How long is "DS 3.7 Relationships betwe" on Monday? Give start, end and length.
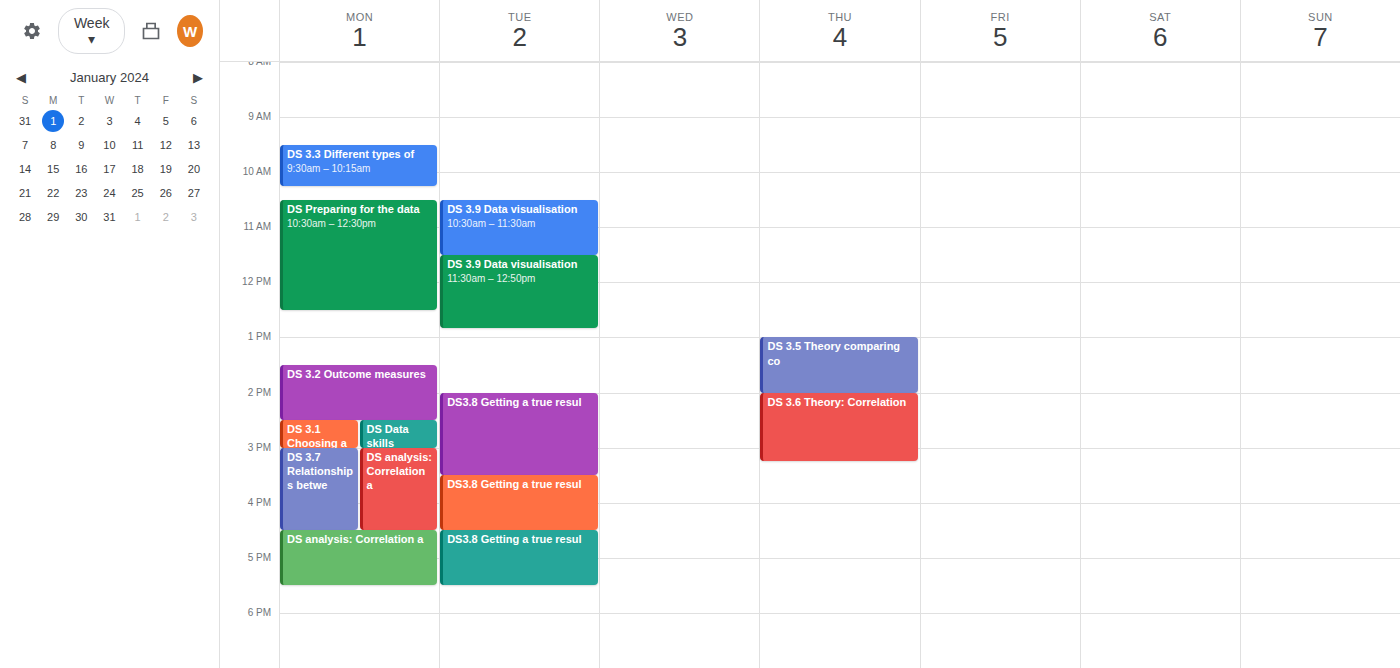
3:00 PM to 4:30 PM, 1 hour 30 minutes